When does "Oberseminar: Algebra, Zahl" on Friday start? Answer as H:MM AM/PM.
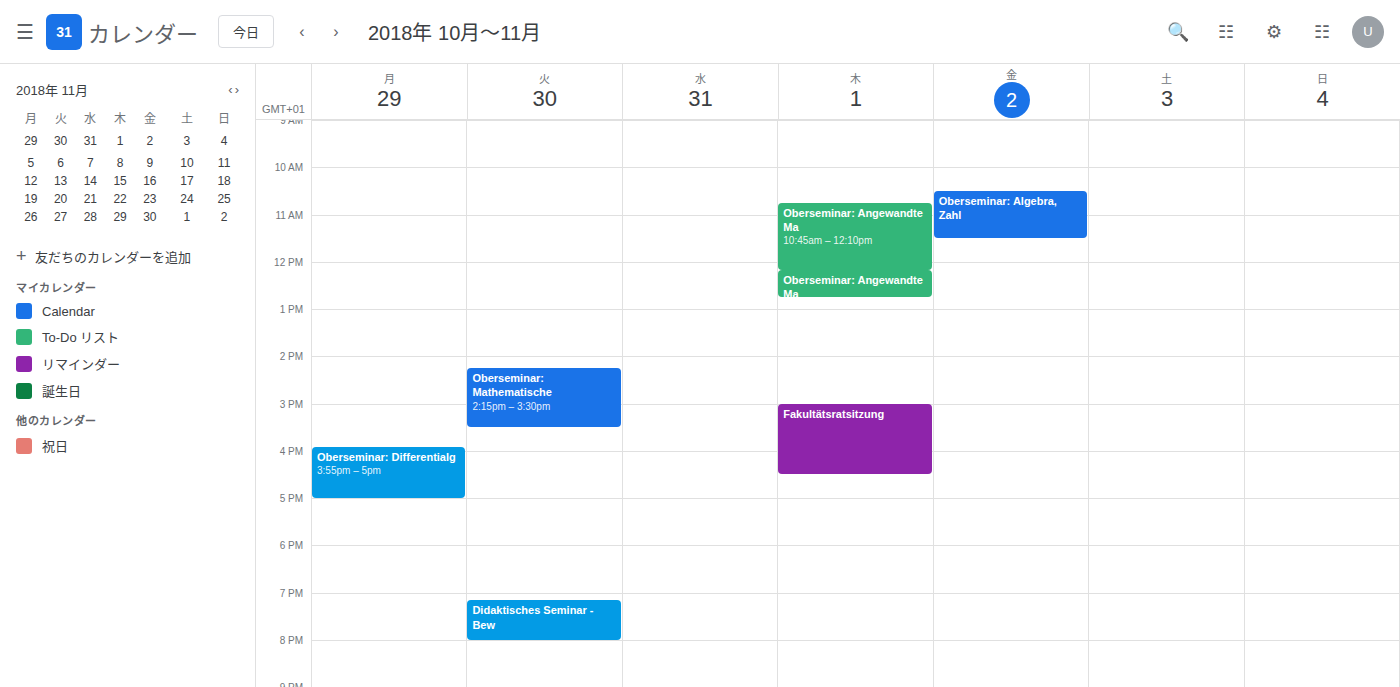
10:30 AM